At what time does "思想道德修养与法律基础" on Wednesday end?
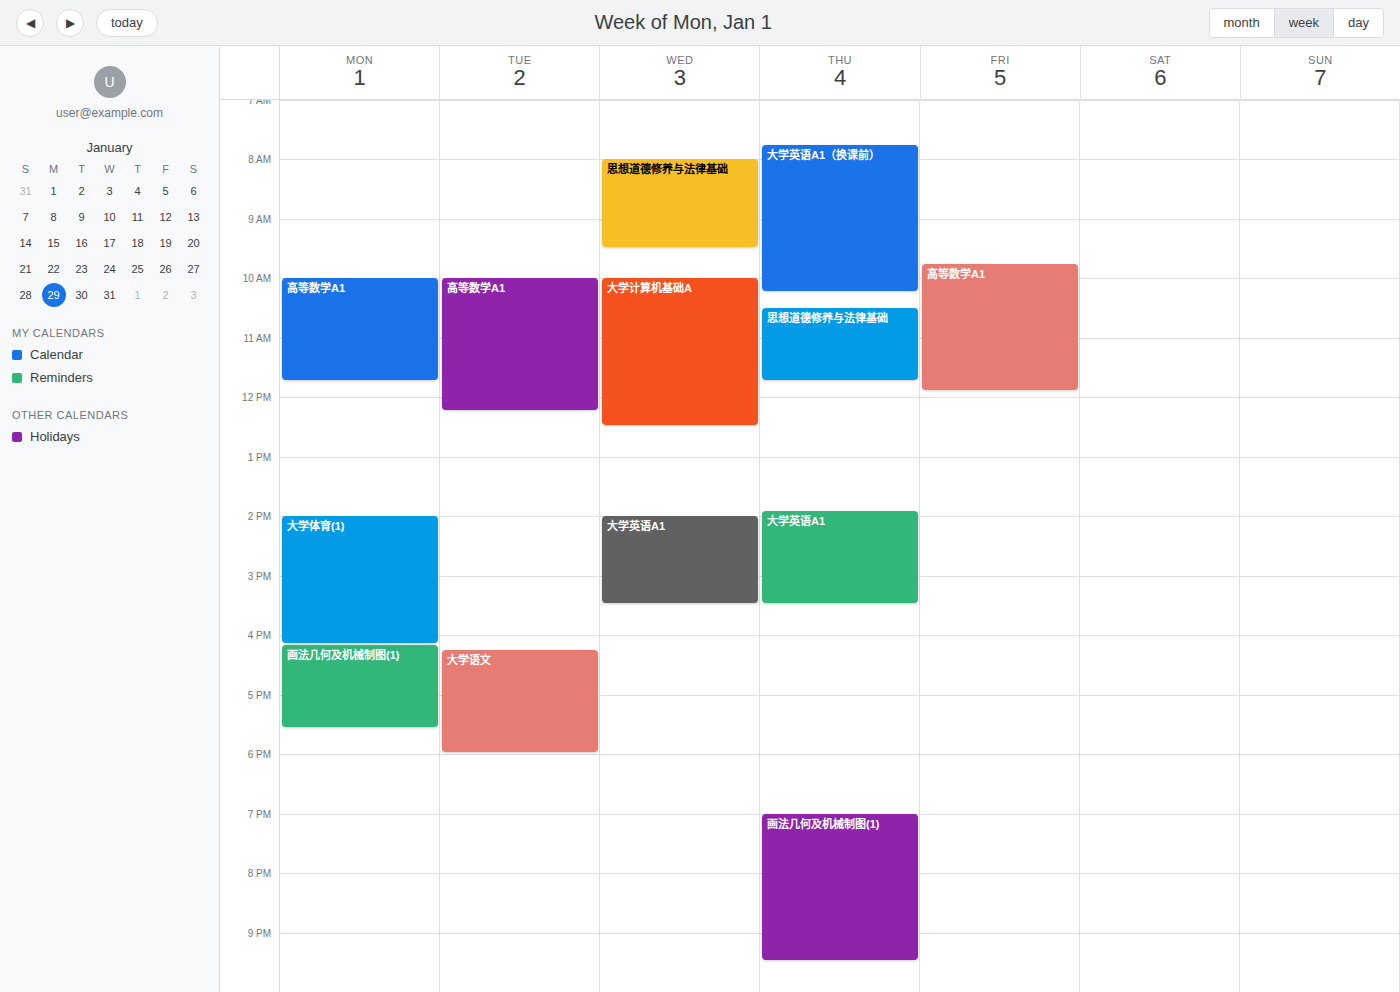
9:30 AM